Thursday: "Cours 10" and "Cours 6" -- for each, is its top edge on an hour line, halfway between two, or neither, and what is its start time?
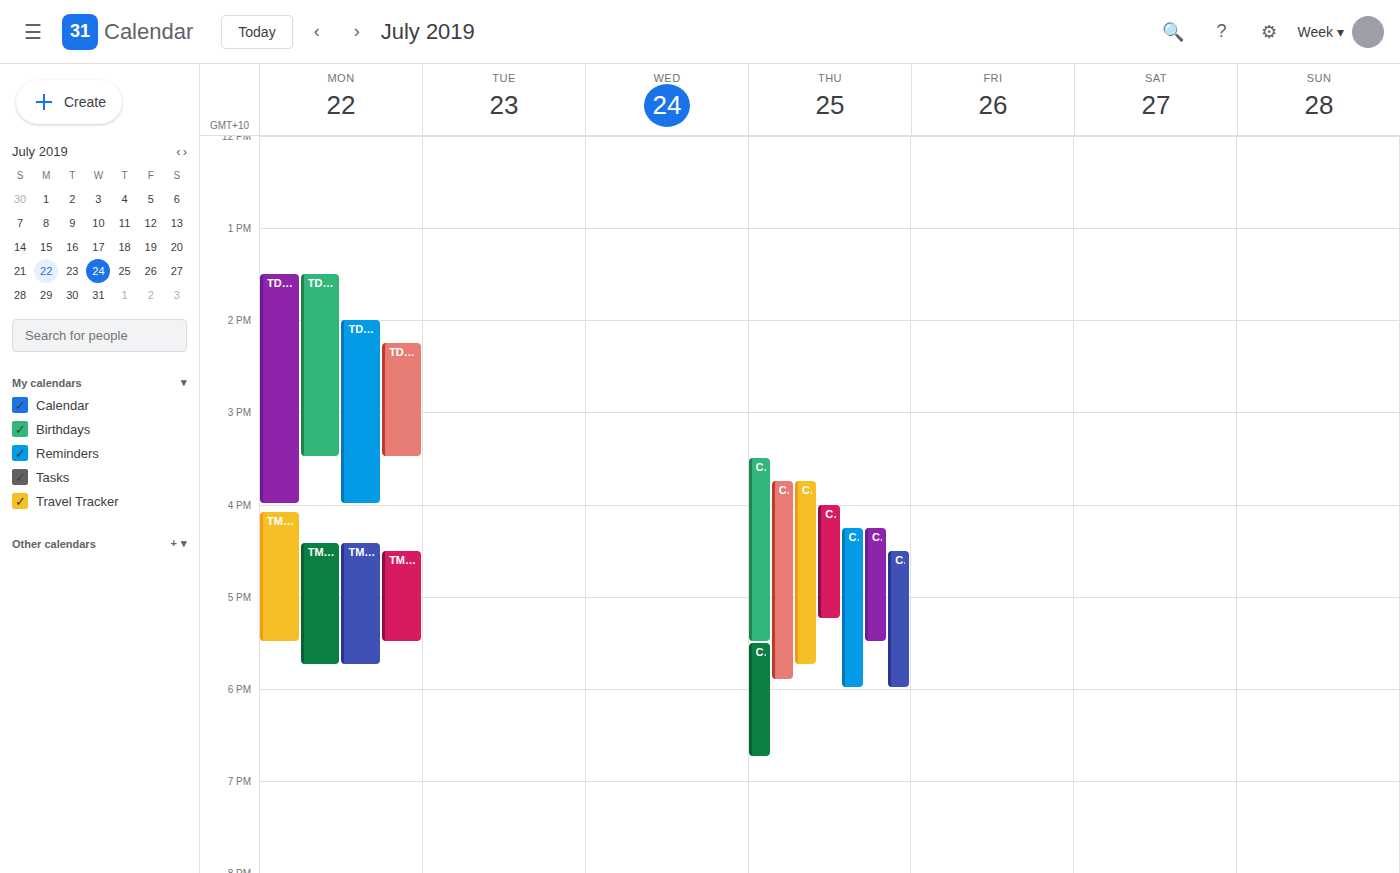
"Cours 10": 3:30 PM, halfway between the 3 PM and 4 PM lines. "Cours 6": 5:30 PM, halfway between the 5 PM and 6 PM lines.